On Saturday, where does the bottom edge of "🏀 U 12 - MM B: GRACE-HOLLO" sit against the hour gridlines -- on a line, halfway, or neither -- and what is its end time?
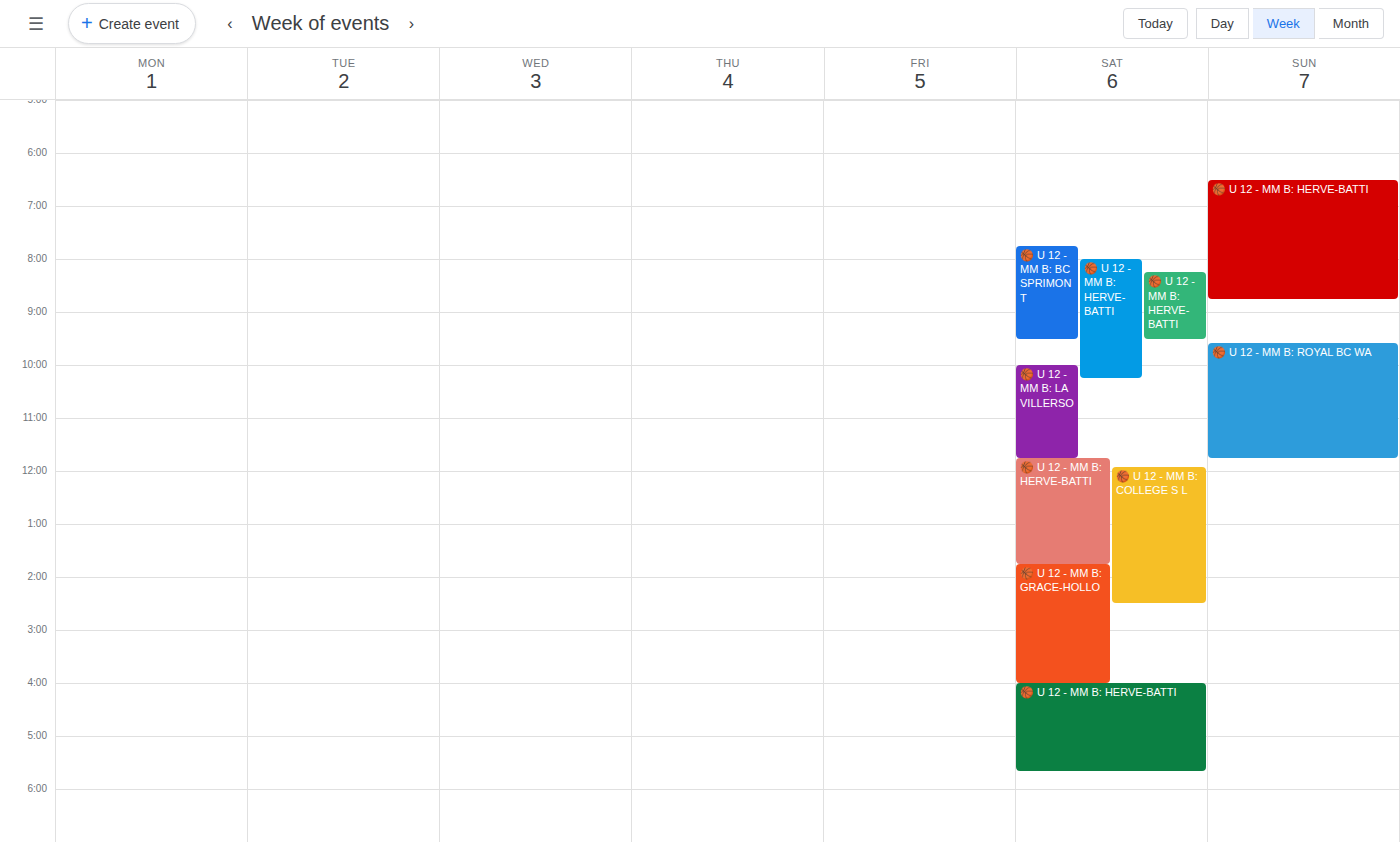
4:00 PM -- exactly on the 4 PM line.